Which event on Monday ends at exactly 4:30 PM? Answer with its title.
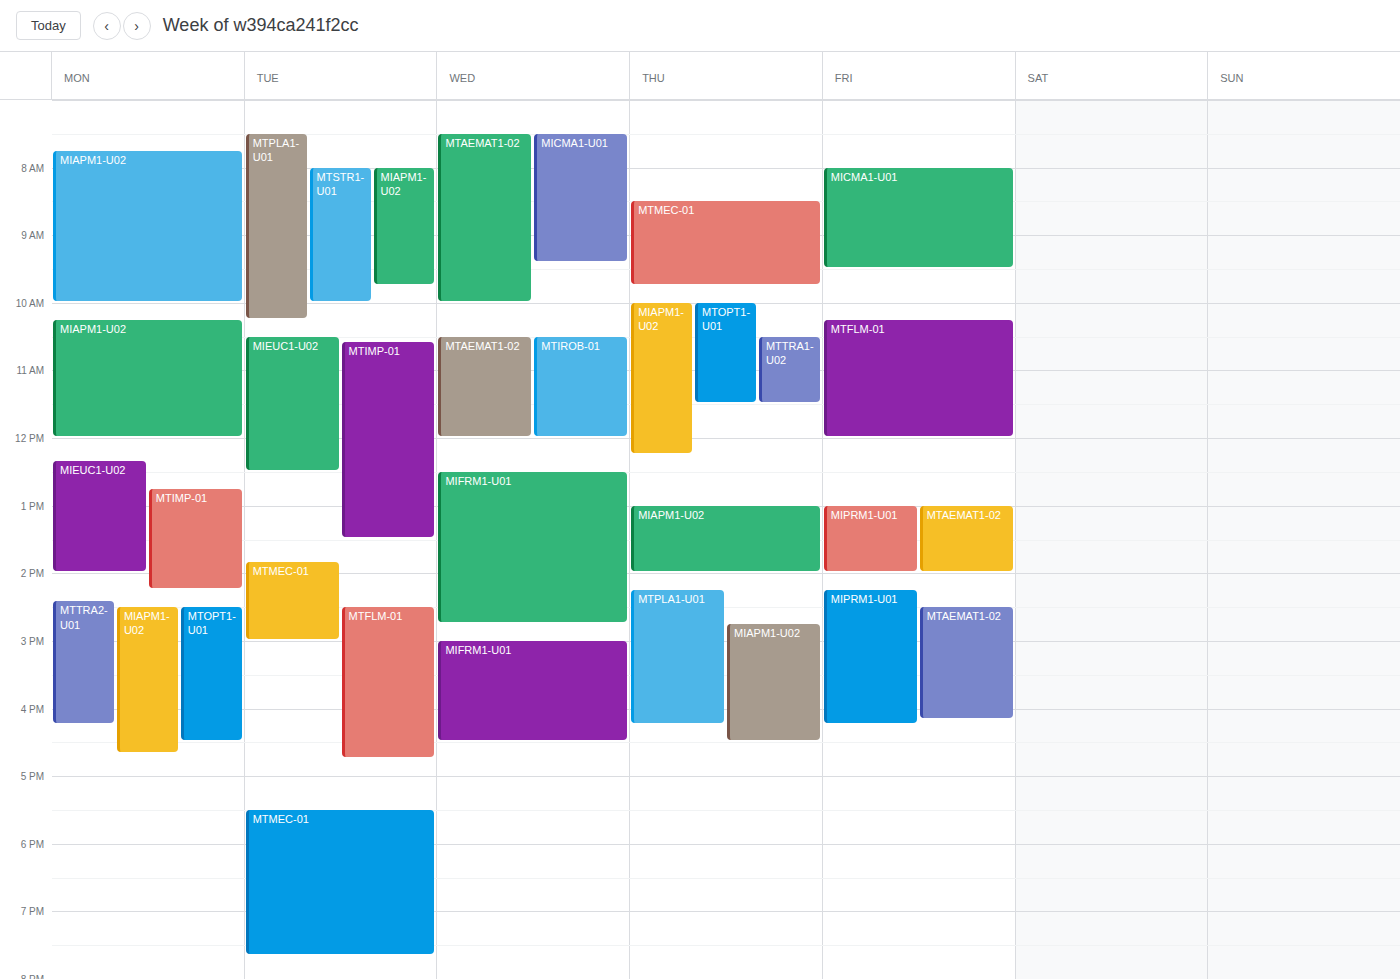
"MTOPT1-U01"